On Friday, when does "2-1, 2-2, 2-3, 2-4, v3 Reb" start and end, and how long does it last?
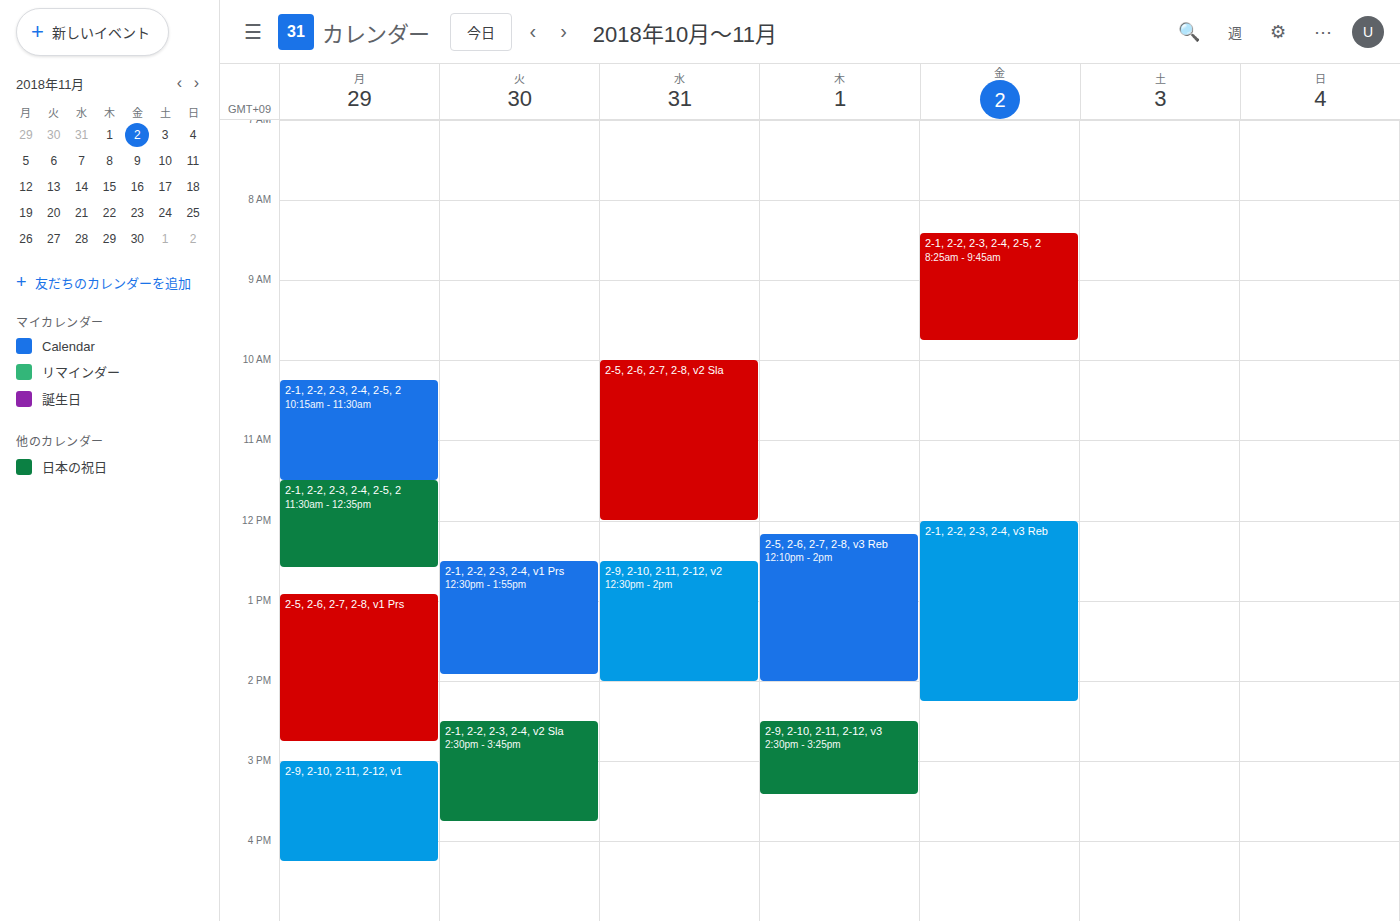
12:00 PM to 2:15 PM, 2 hours 15 minutes